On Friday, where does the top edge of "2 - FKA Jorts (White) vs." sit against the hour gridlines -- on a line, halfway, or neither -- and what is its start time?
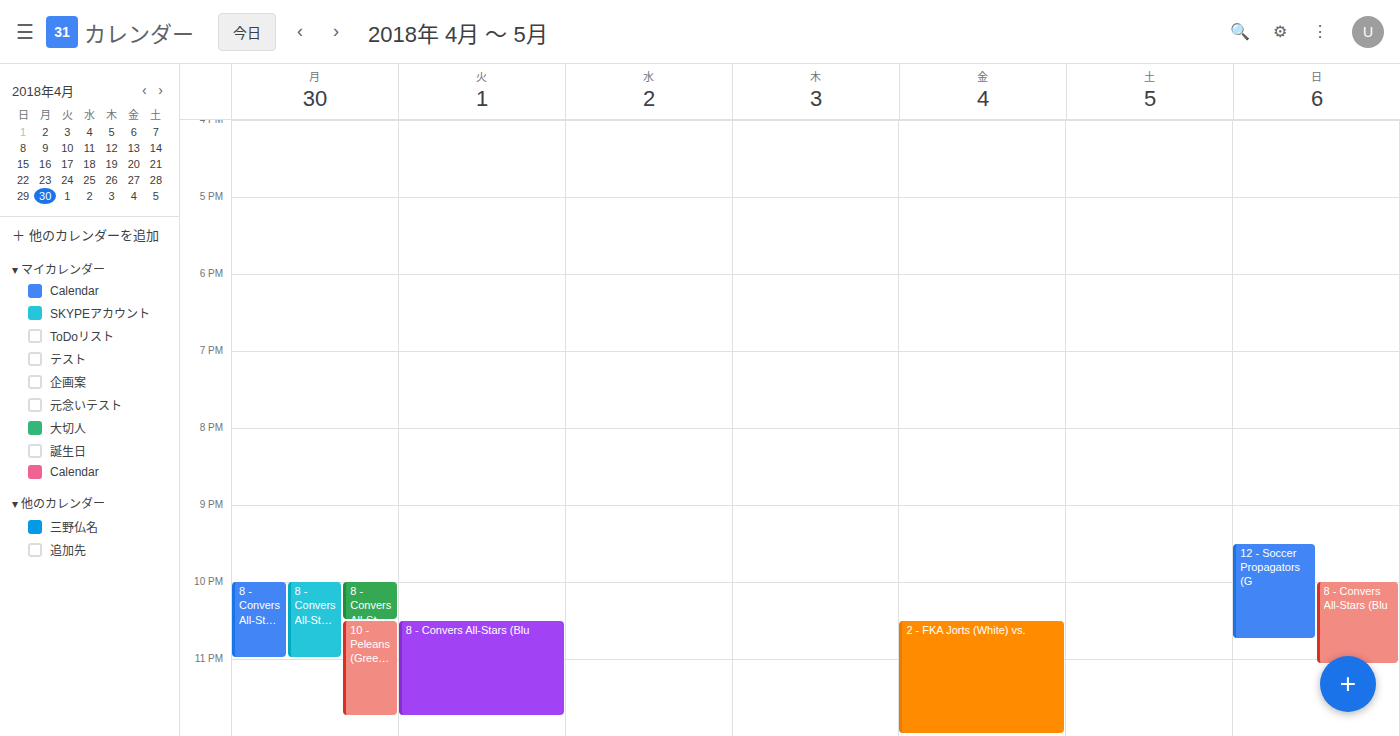
10:30 PM -- halfway between the 10 PM and 11 PM lines.